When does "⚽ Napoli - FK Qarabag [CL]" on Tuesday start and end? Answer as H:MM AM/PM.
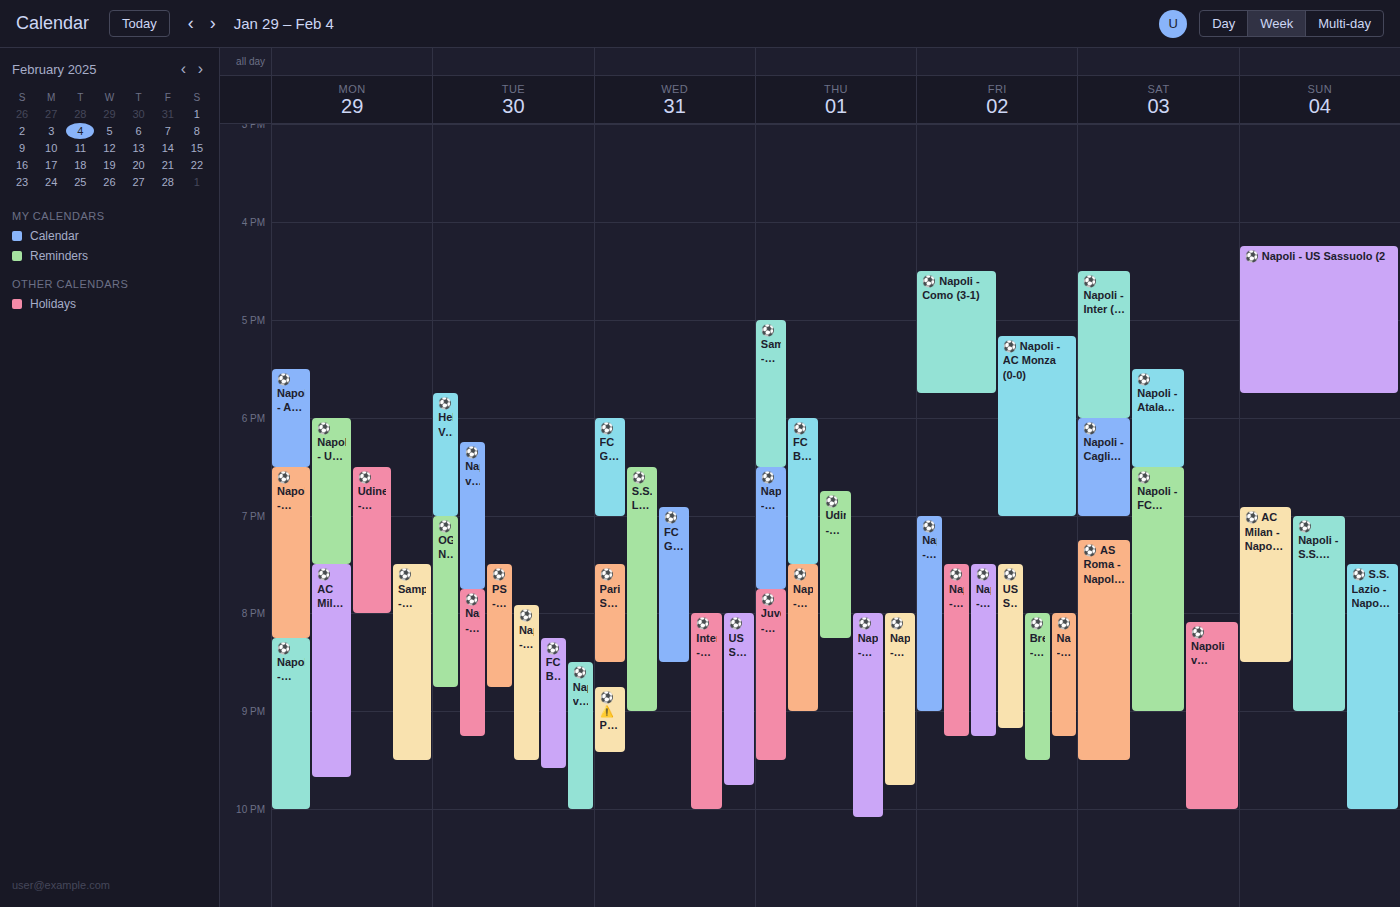
7:55 PM to 9:30 PM